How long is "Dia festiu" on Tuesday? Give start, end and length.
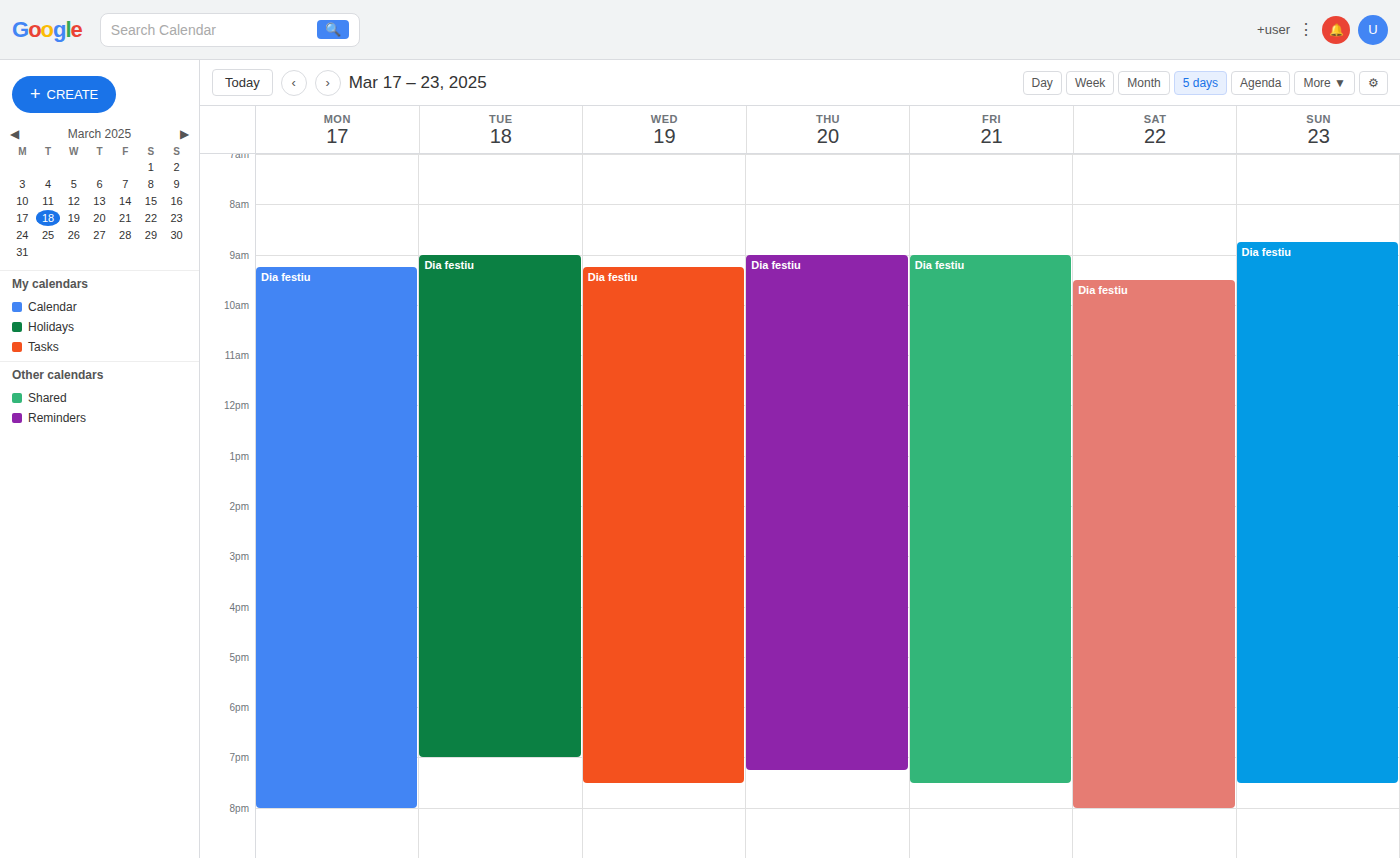
9:00 AM to 7:00 PM, 10 hours